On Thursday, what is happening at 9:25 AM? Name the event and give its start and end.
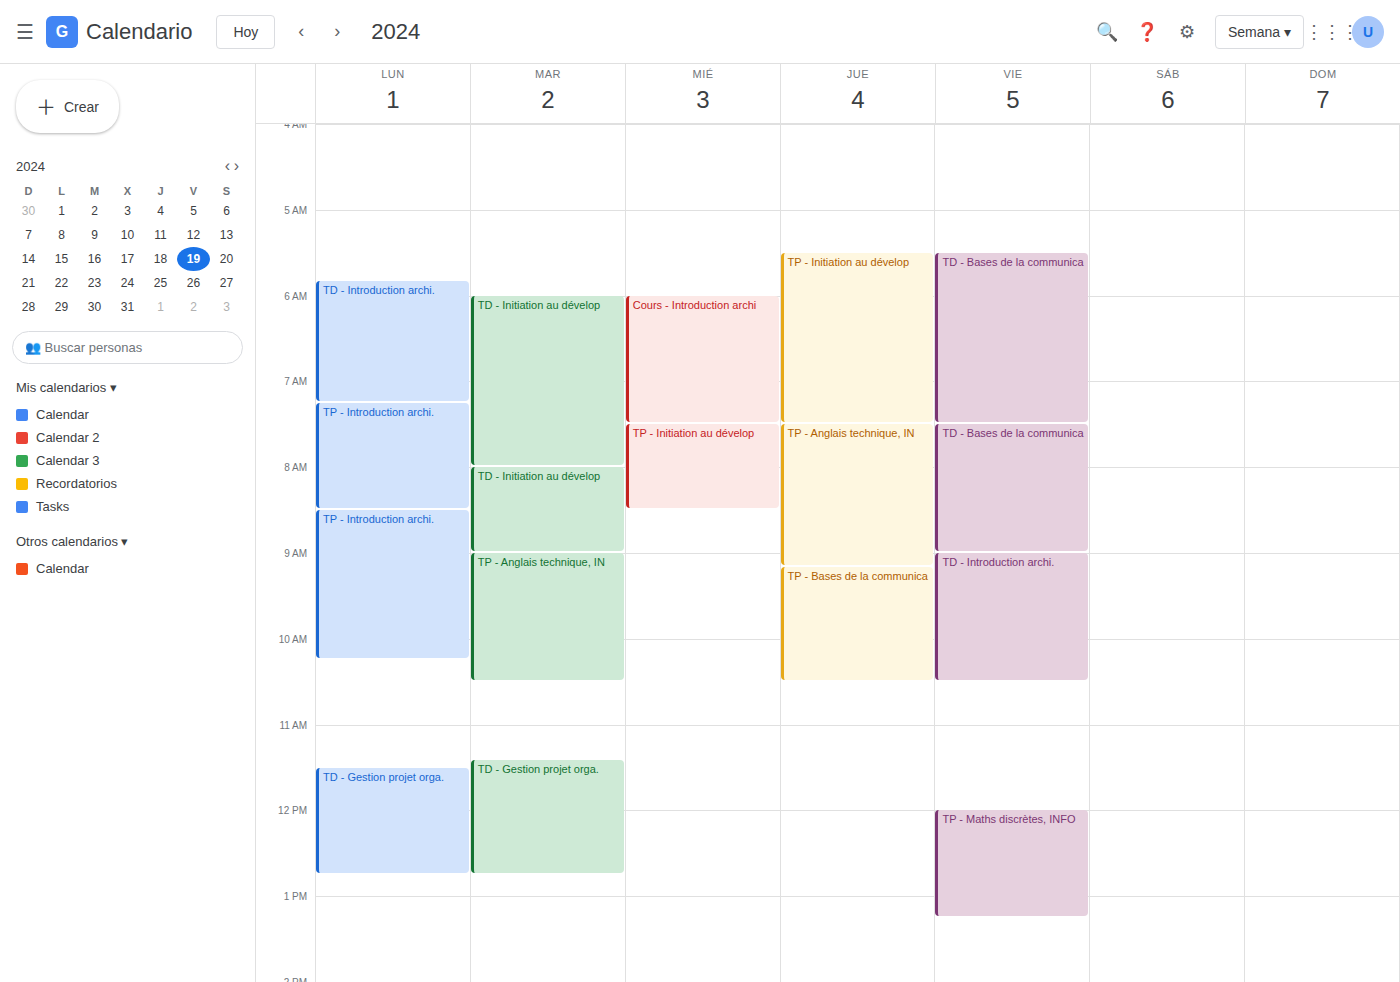
"TP - Bases de la communica", 9:10 AM to 10:30 AM